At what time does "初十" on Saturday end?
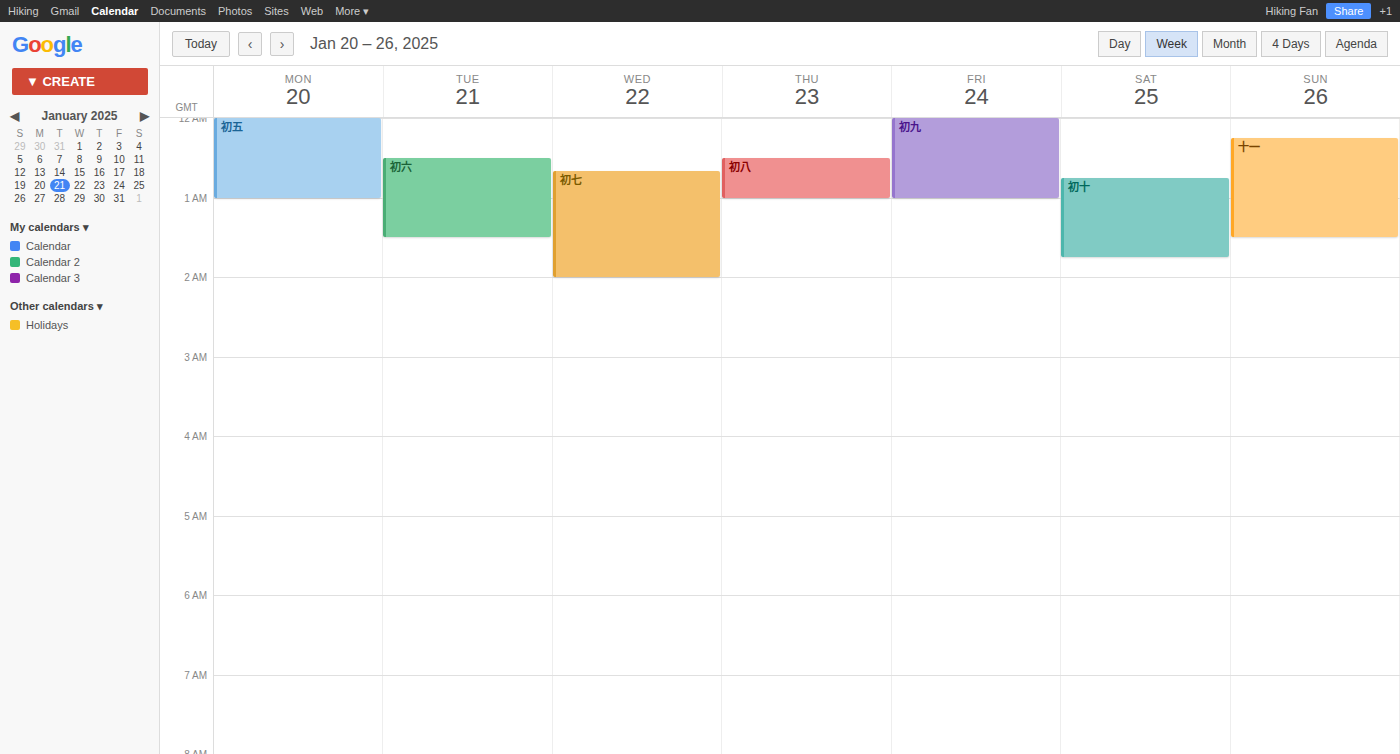
1:45 AM